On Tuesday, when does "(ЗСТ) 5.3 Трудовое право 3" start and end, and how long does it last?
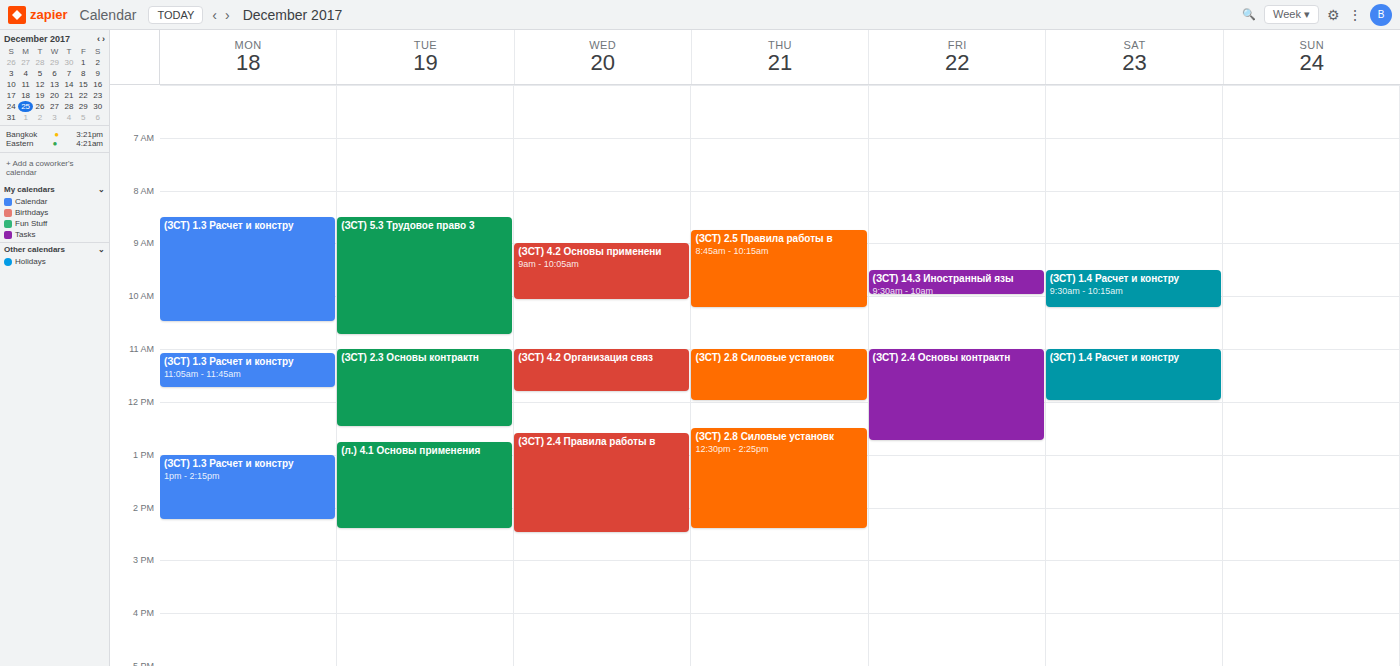
8:30 AM to 10:45 AM, 2 hours 15 minutes